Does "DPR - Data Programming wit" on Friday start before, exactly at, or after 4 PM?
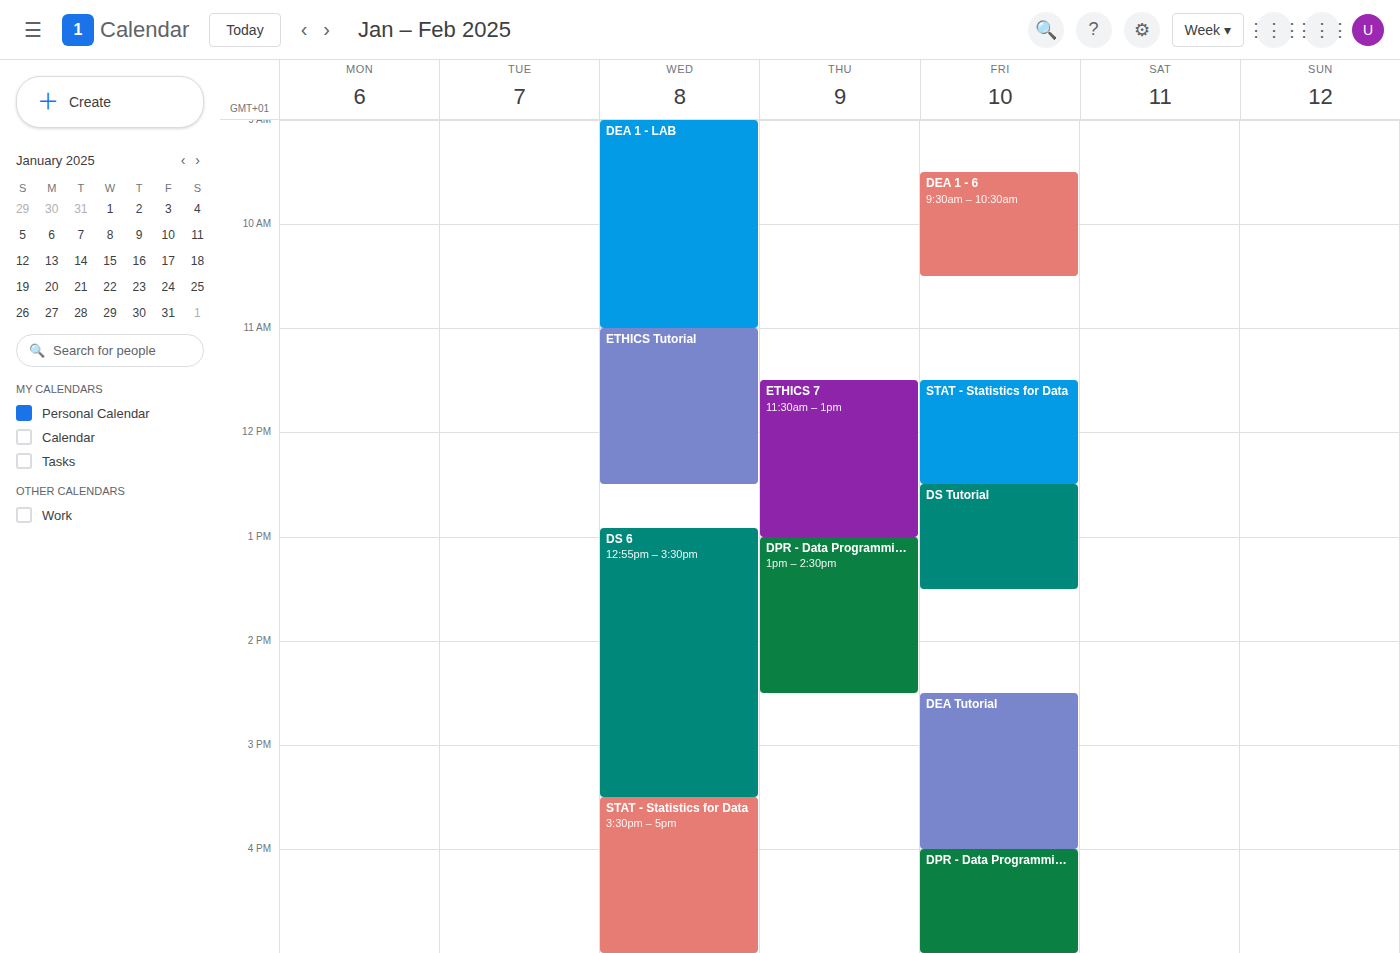
4:00 PM -- exactly at 4 PM, on the 4 PM line.